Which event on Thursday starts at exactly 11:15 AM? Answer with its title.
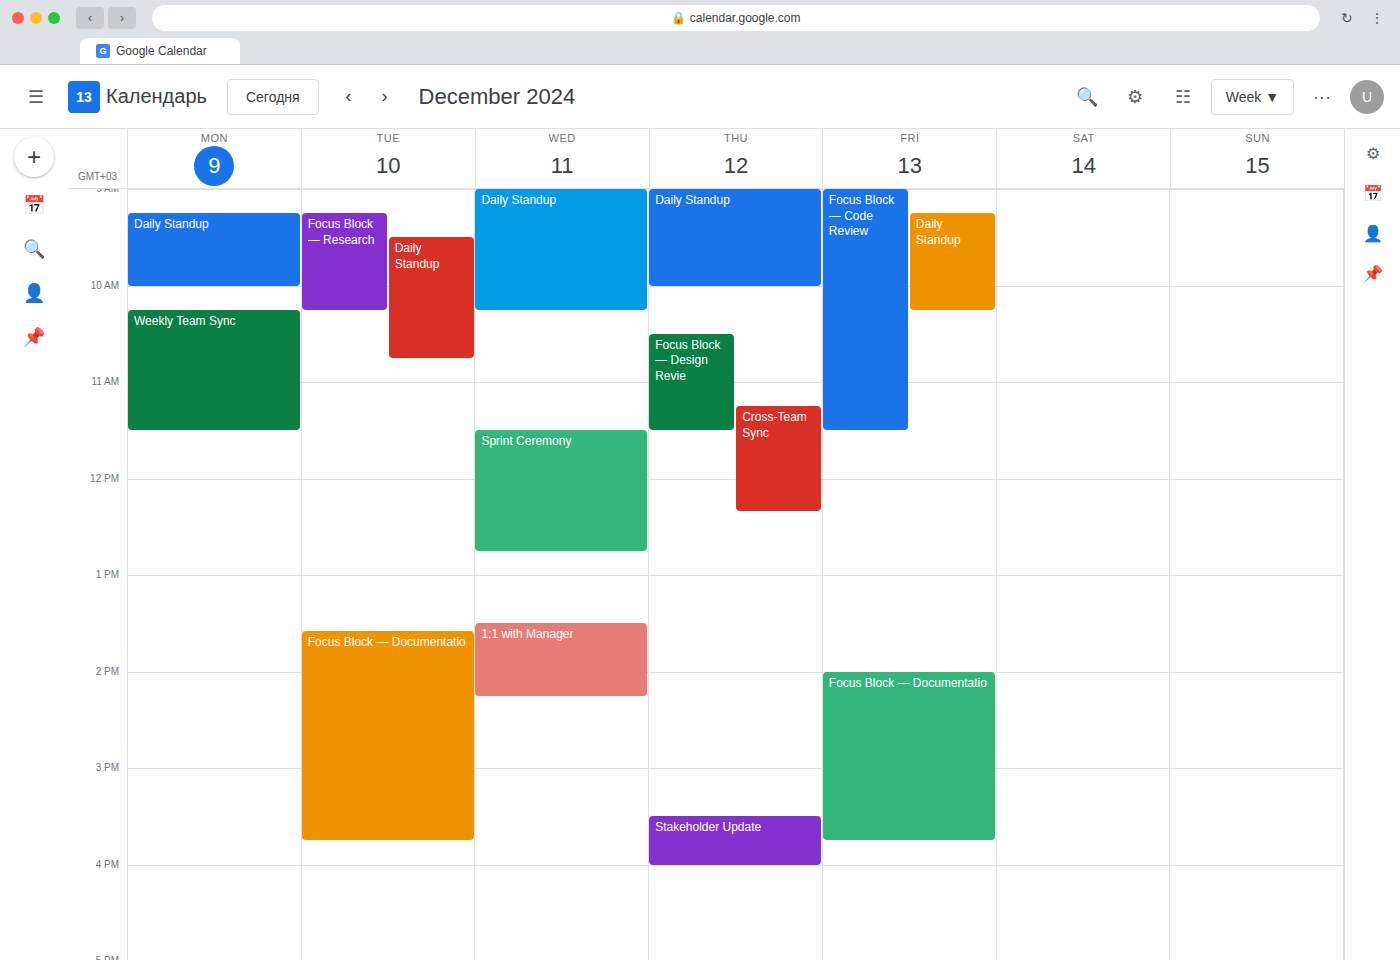
"Cross-Team Sync"